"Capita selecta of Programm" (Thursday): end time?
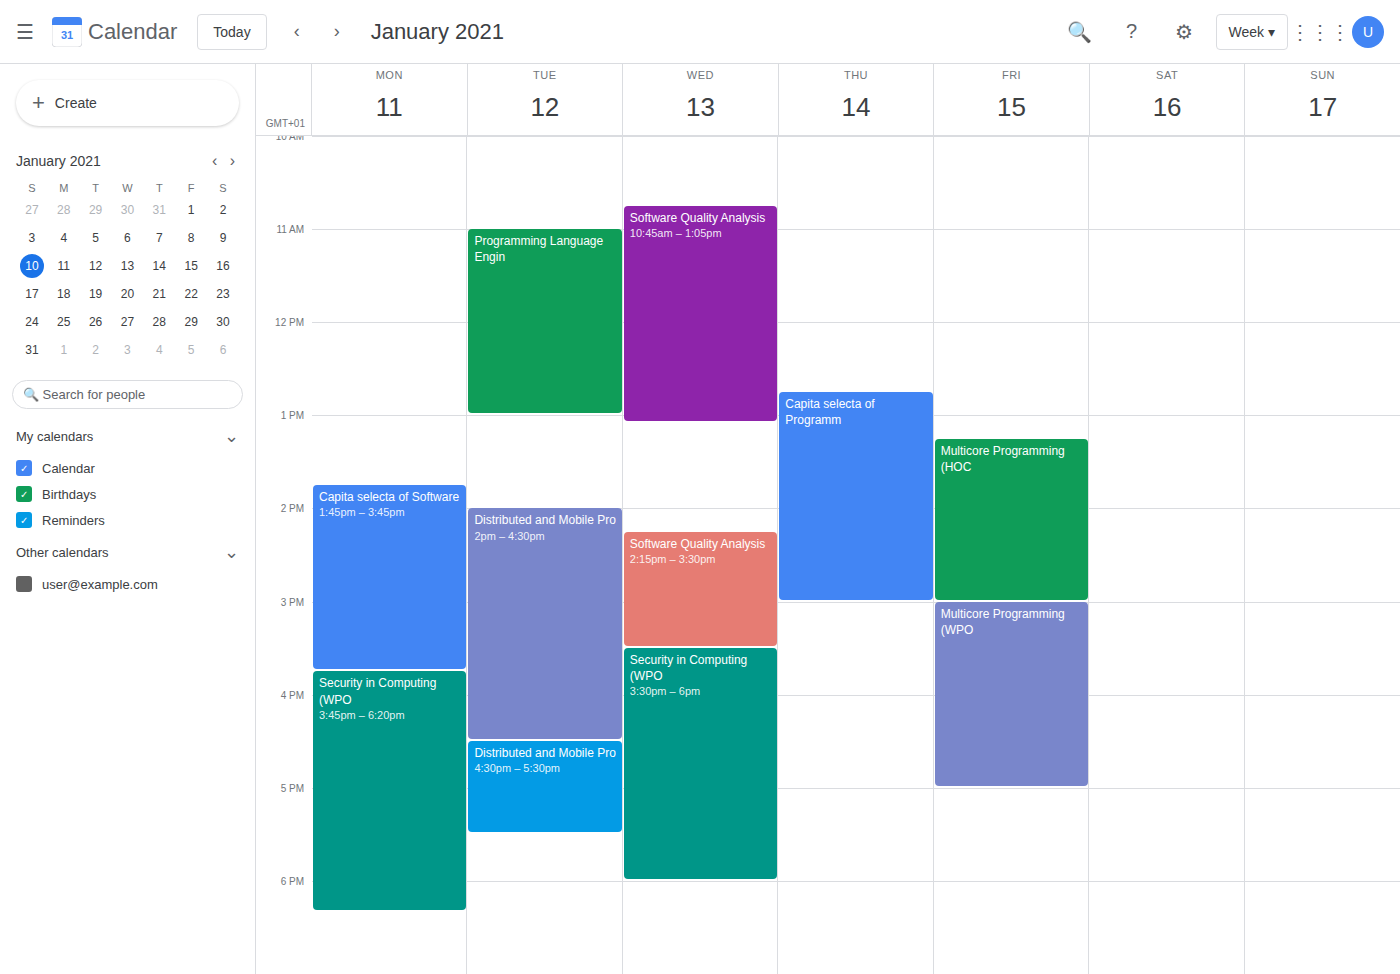
3:00 PM